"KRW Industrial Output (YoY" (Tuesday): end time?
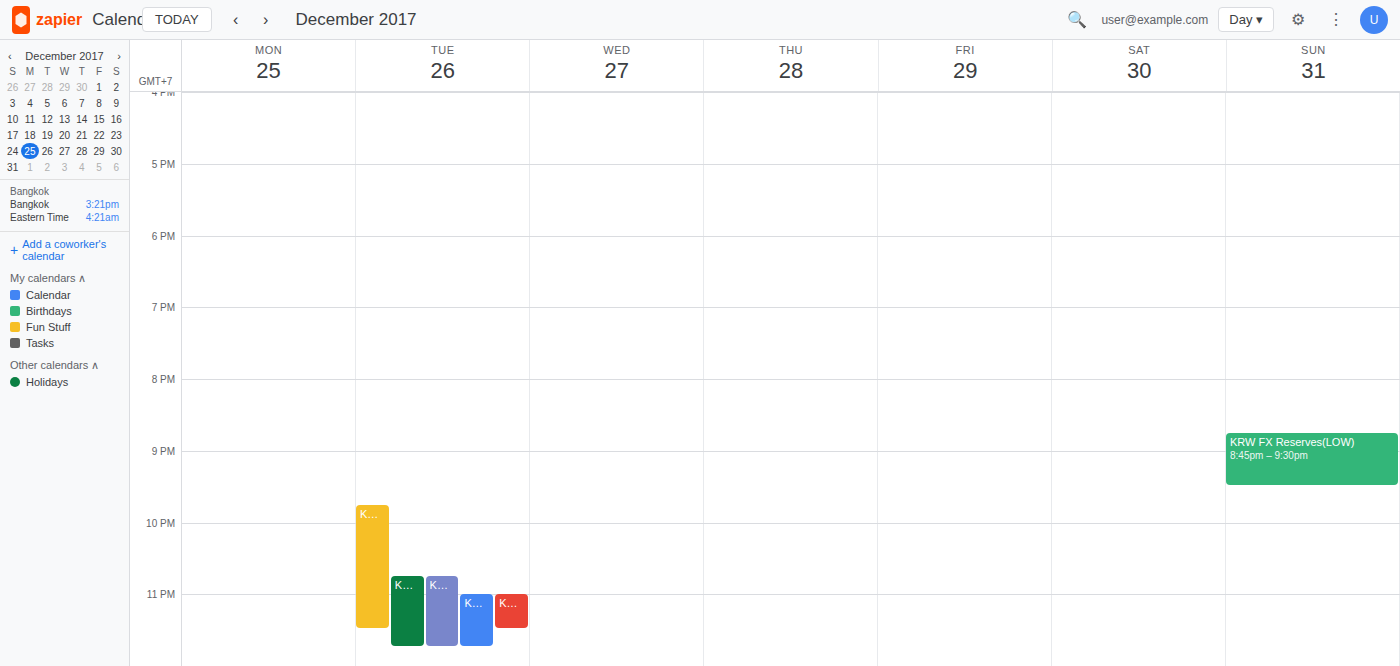
11:45 PM